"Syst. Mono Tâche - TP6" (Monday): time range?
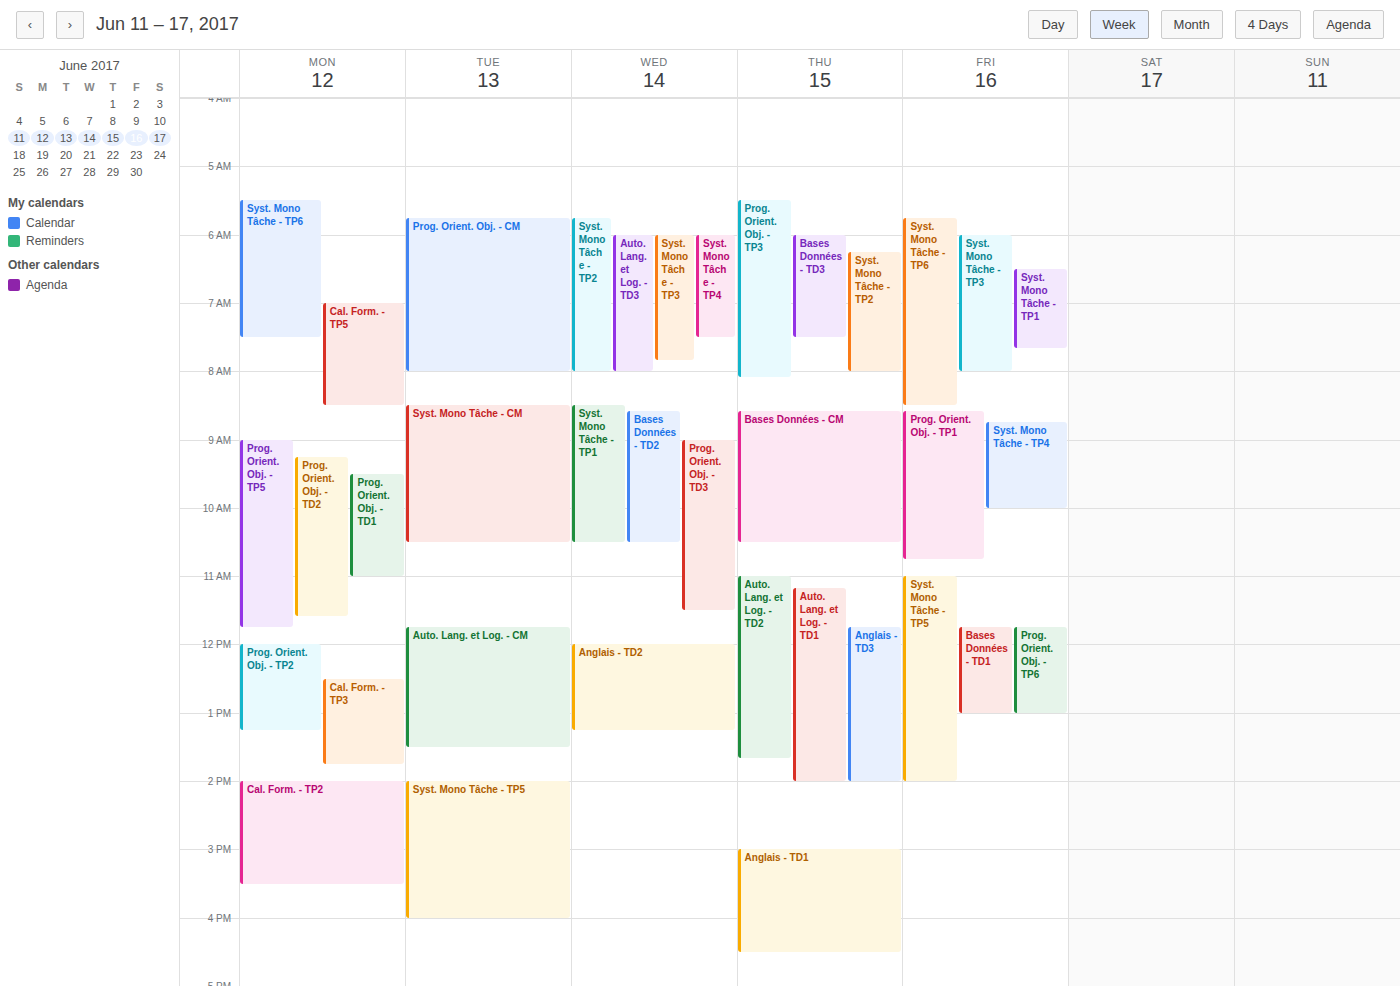
5:30 AM to 7:30 AM